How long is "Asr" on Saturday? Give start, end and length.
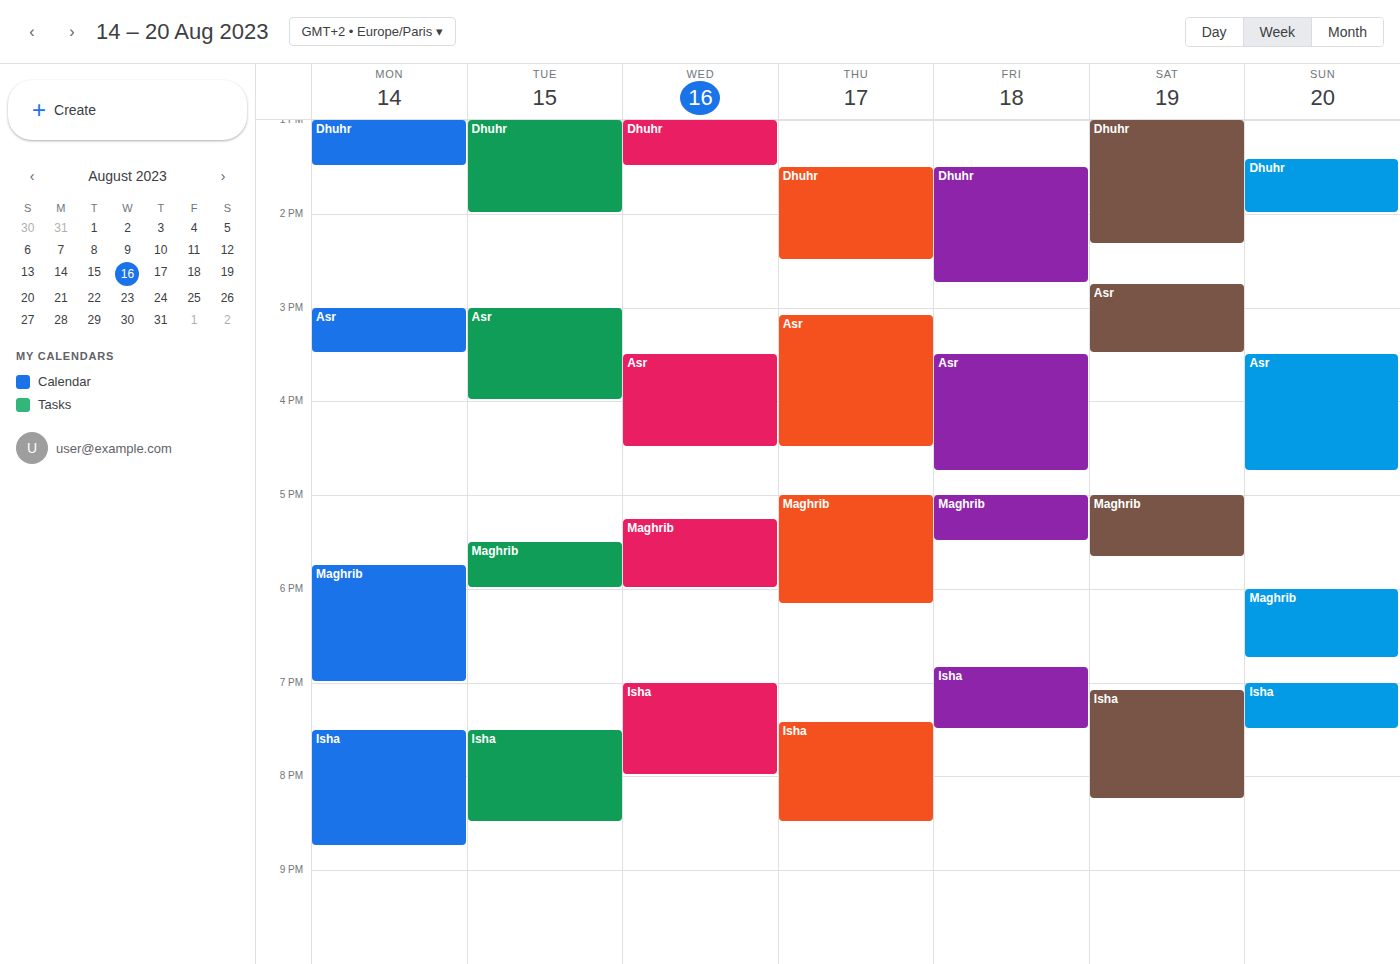
14:45 to 15:30, 45 minutes